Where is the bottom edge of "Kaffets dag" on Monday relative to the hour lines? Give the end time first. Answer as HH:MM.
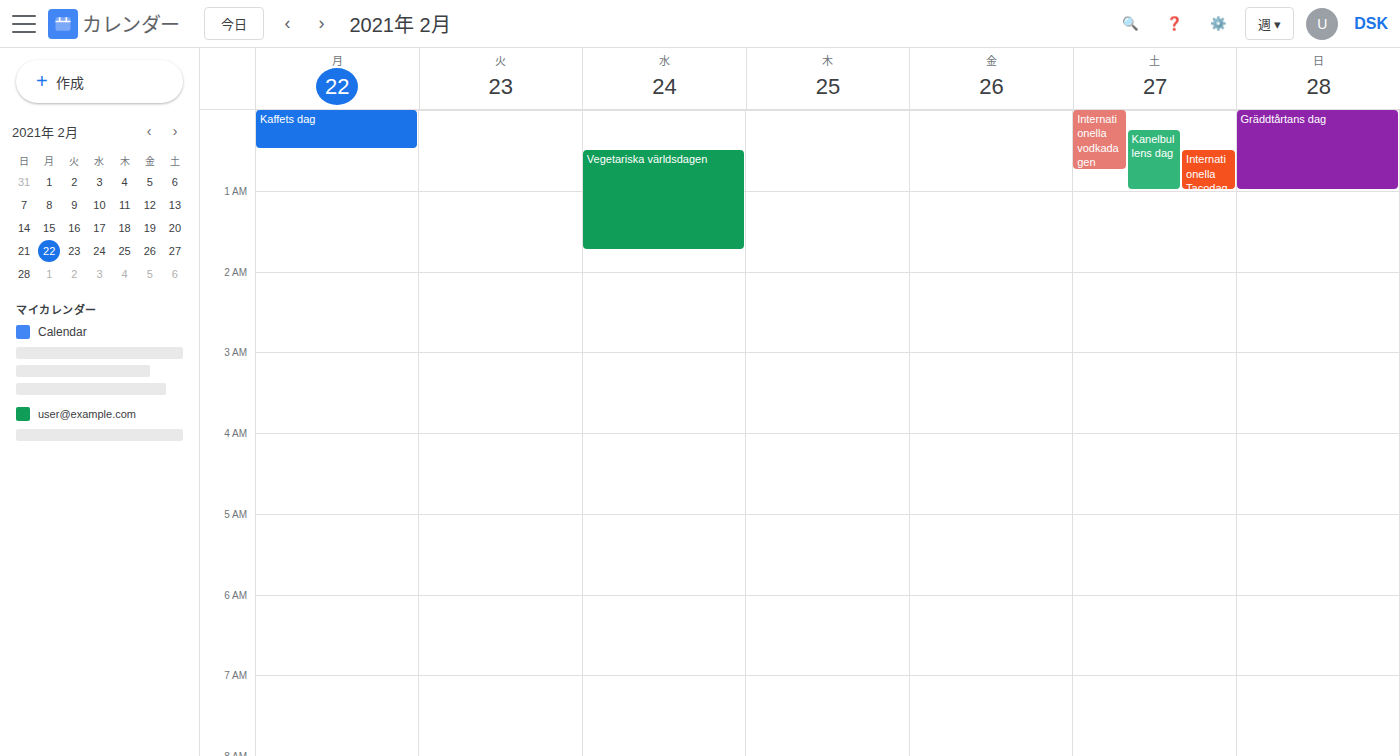
00:30 -- halfway between the 00:00 and 01:00 lines.